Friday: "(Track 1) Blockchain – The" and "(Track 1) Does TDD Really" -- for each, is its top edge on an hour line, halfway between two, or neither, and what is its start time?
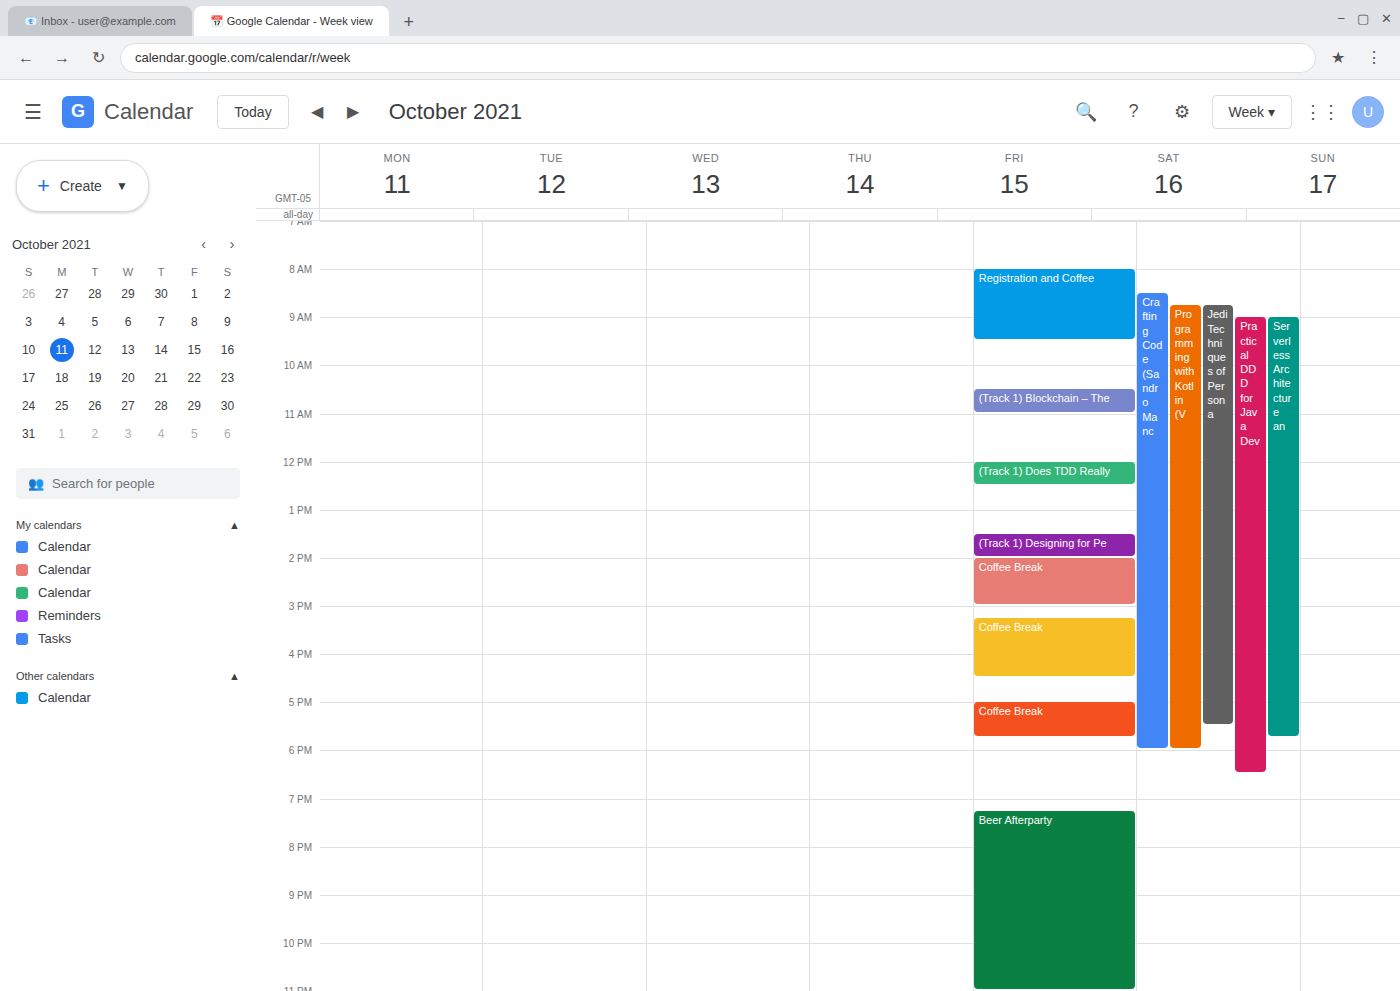
"(Track 1) Blockchain – The": 10:30 AM, halfway between the 10 AM and 11 AM lines. "(Track 1) Does TDD Really": 12:00 PM, exactly on the 12 PM line.